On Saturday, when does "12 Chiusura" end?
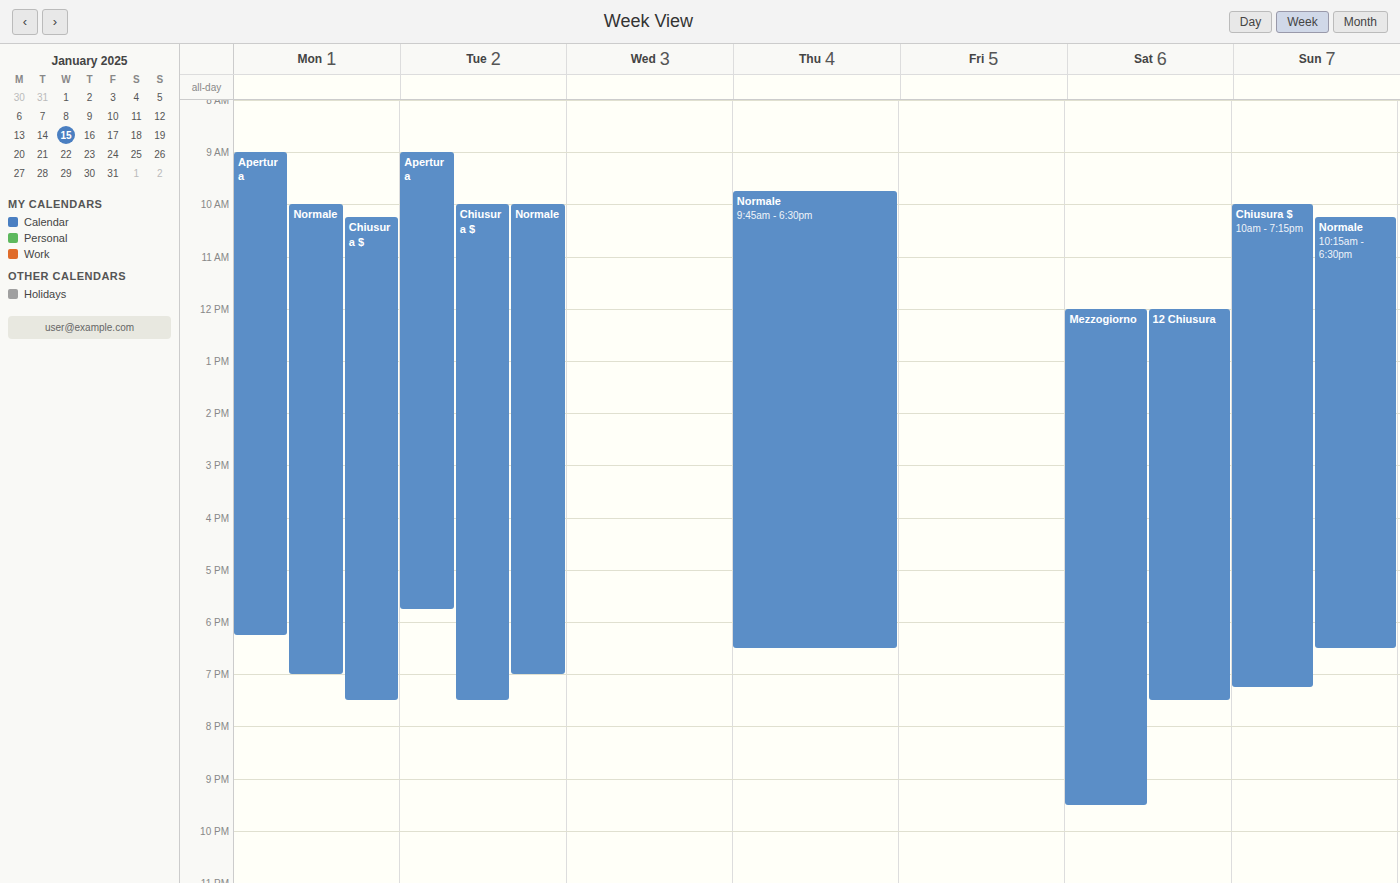
7:30 PM